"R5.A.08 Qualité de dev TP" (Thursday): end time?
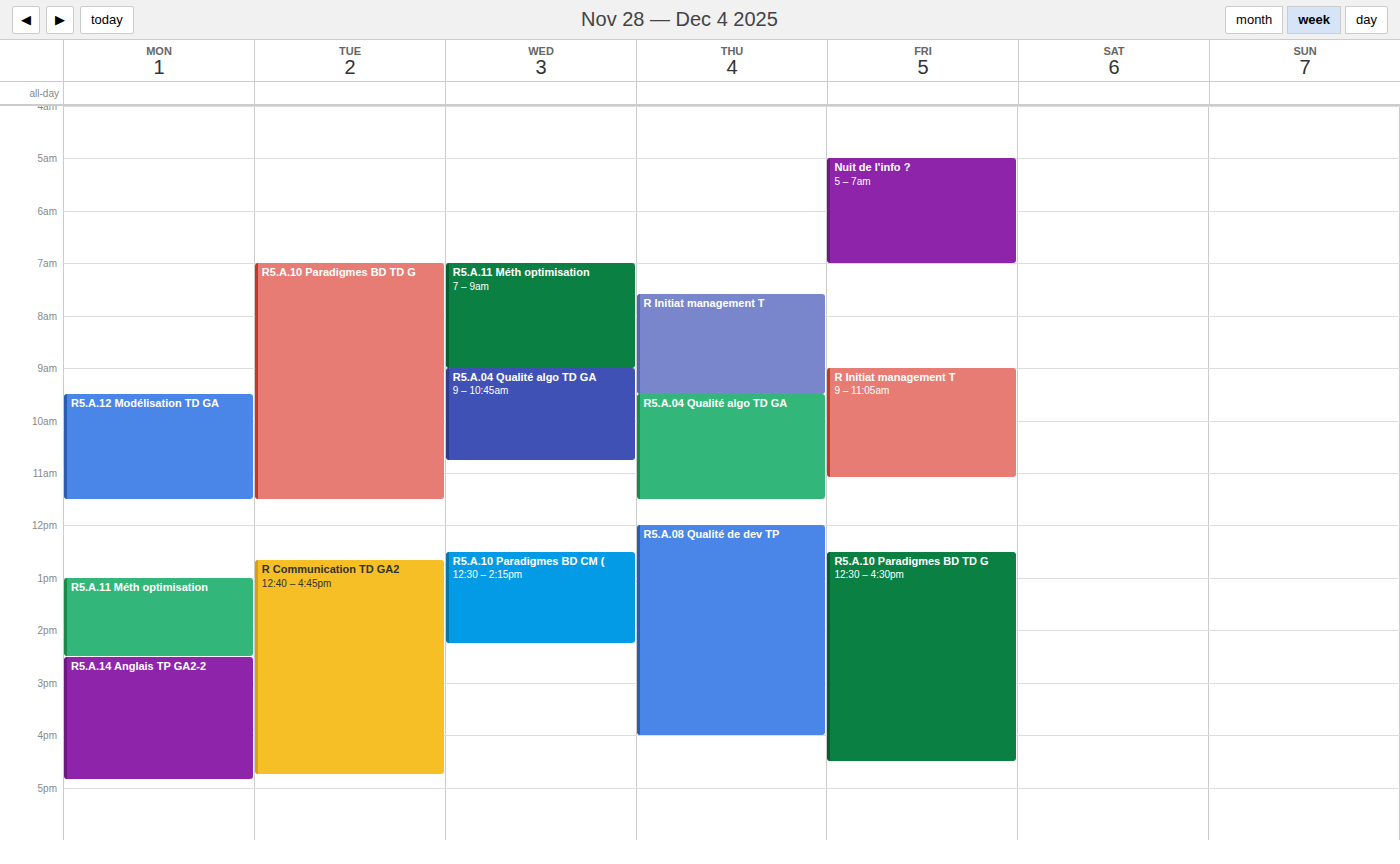
4:00 PM